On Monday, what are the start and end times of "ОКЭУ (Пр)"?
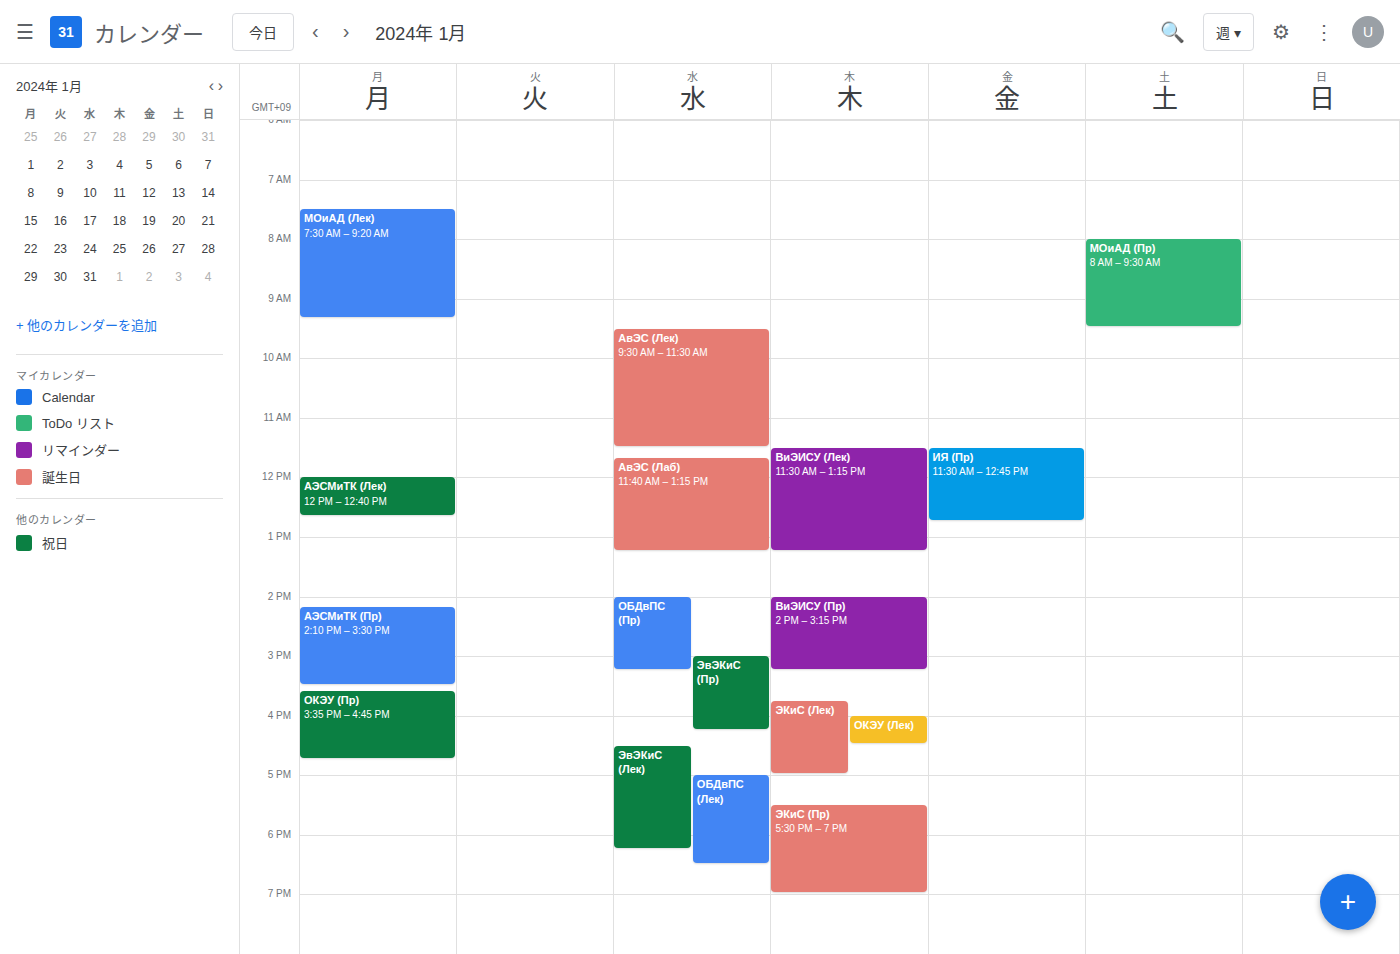
3:35 PM to 4:45 PM